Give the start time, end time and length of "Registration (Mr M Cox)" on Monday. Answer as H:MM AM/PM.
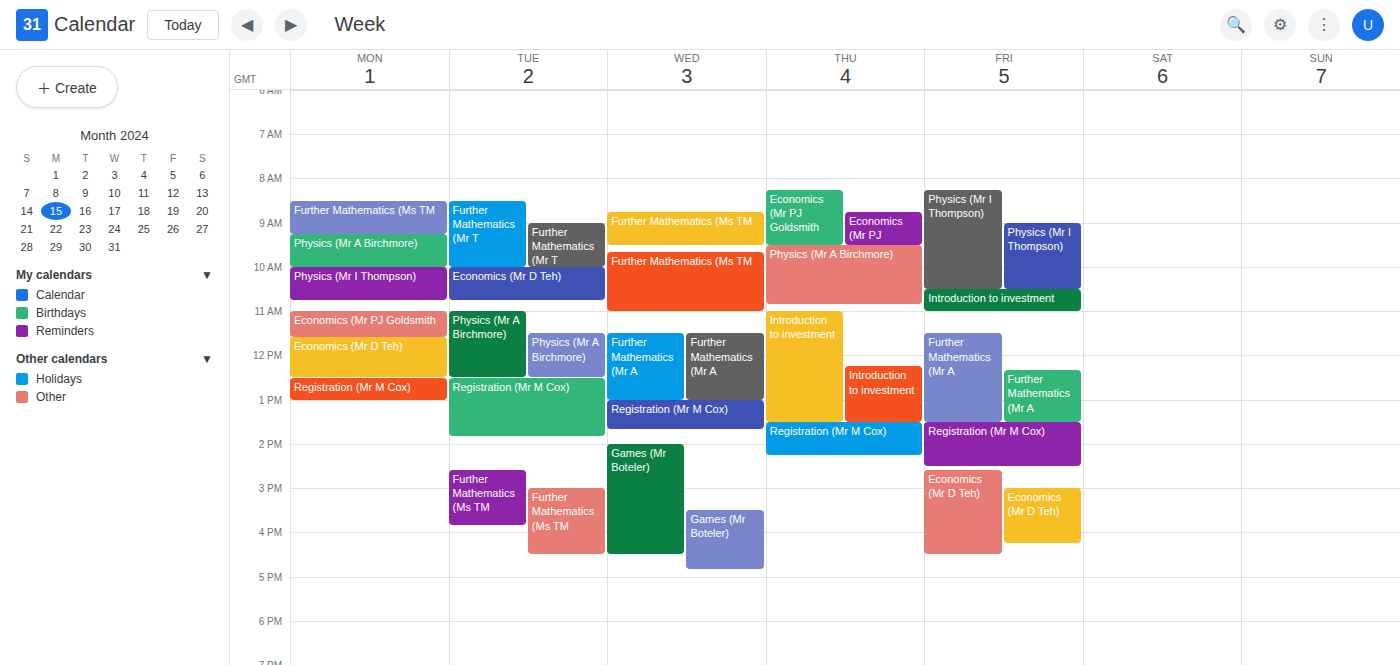
12:30 PM to 1:00 PM, 30 minutes